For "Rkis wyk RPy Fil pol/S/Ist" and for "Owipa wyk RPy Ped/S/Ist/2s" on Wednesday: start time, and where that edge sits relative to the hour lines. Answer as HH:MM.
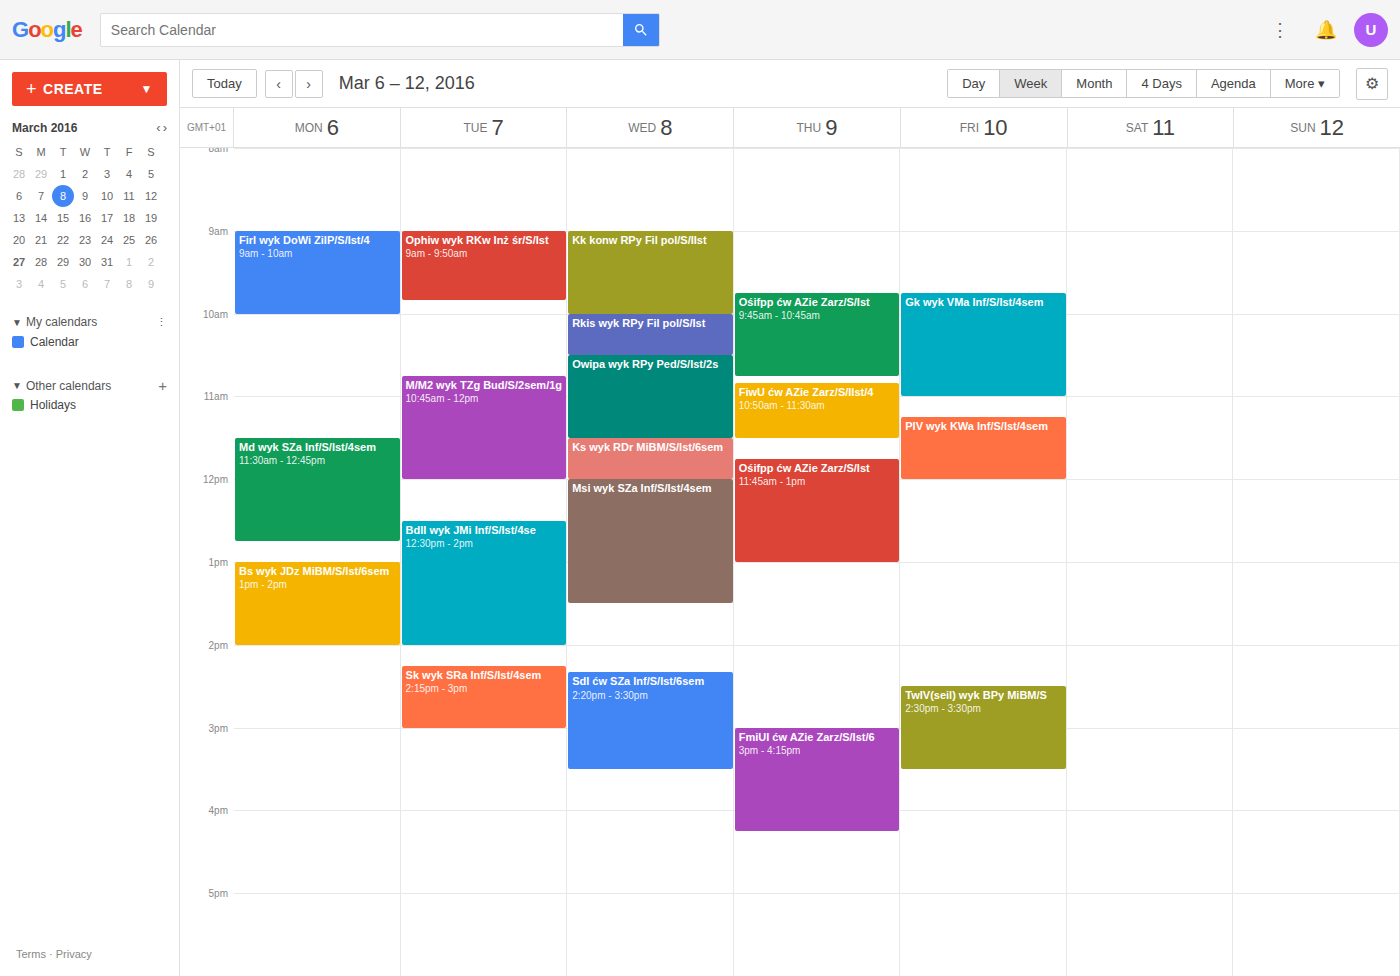
"Rkis wyk RPy Fil pol/S/Ist": 10:00, exactly on the 10:00 line. "Owipa wyk RPy Ped/S/Ist/2s": 10:30, halfway between the 10:00 and 11:00 lines.